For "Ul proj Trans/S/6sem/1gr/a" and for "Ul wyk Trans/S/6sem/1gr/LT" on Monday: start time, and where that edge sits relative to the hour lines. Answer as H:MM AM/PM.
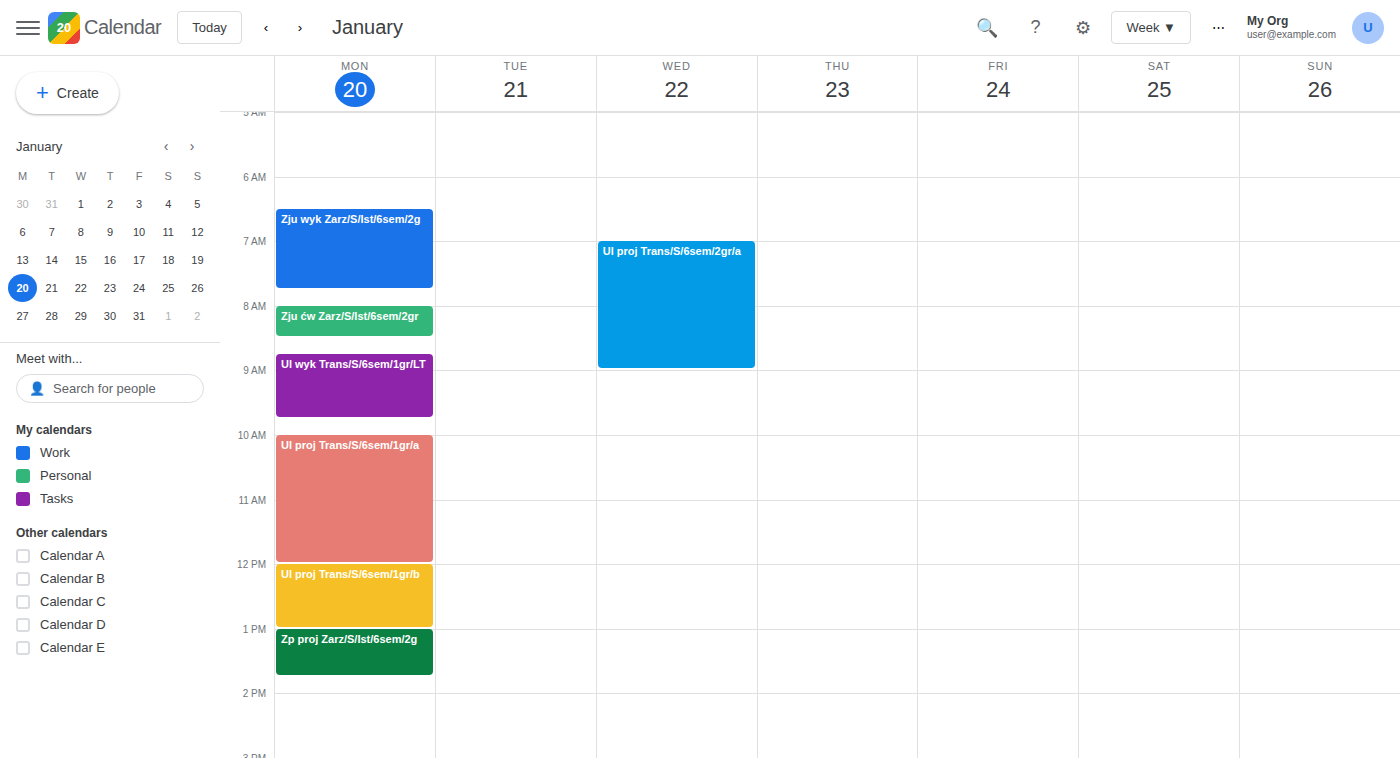
"Ul proj Trans/S/6sem/1gr/a": 10:00 AM, exactly on the 10 AM line. "Ul wyk Trans/S/6sem/1gr/LT": 8:45 AM, neither: three quarters of the way from the 8 AM line to the 9 AM line.